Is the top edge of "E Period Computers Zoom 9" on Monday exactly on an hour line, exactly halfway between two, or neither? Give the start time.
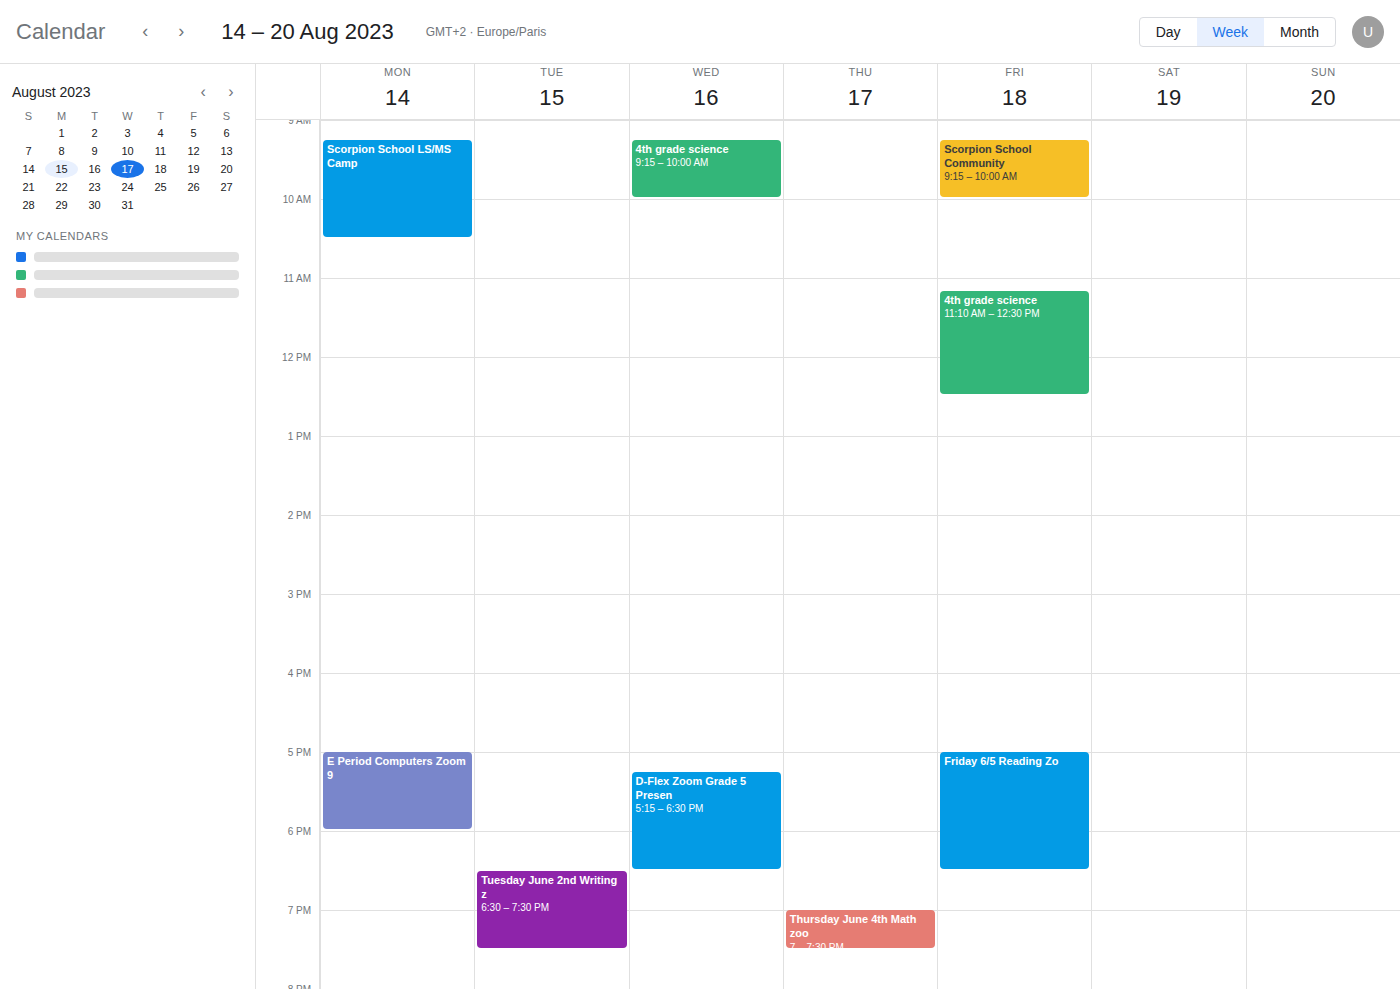
5:00 PM -- exactly on the 5 PM line.